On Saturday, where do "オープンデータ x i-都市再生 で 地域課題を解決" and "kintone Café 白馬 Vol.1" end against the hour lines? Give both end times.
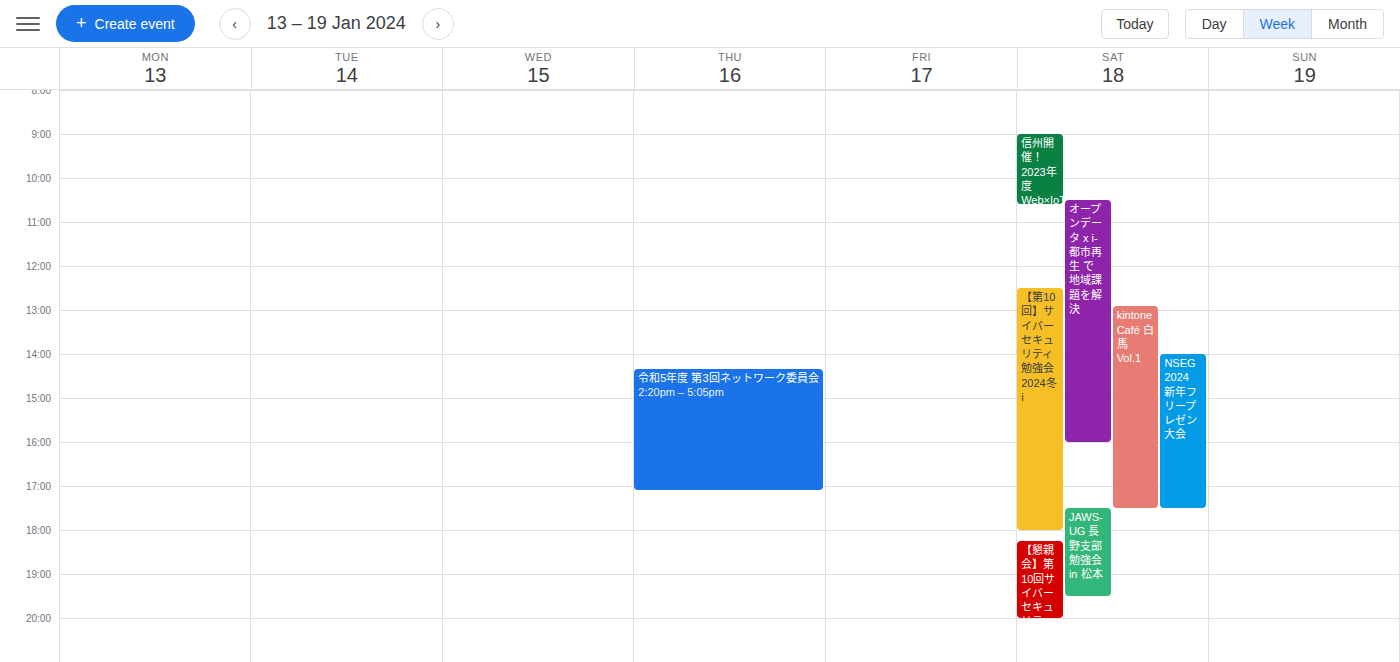
"オープンデータ x i-都市再生 で 地域課題を解決": 4:00 PM, exactly on the 4 PM line. "kintone Café 白馬 Vol.1": 5:30 PM, halfway between the 5 PM and 6 PM lines.